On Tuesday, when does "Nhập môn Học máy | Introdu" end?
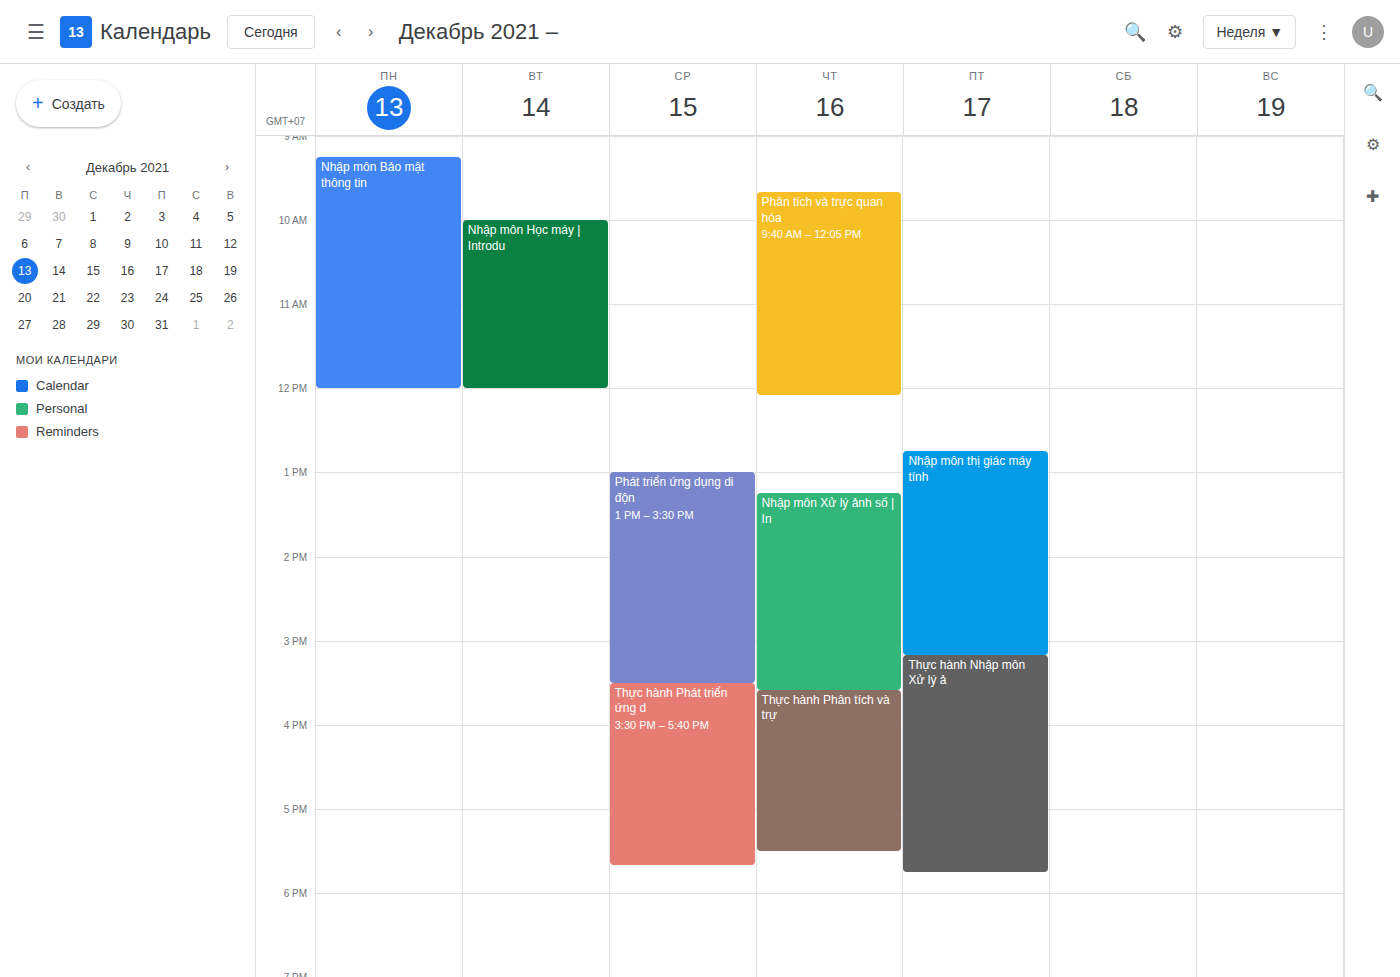
12:00 PM